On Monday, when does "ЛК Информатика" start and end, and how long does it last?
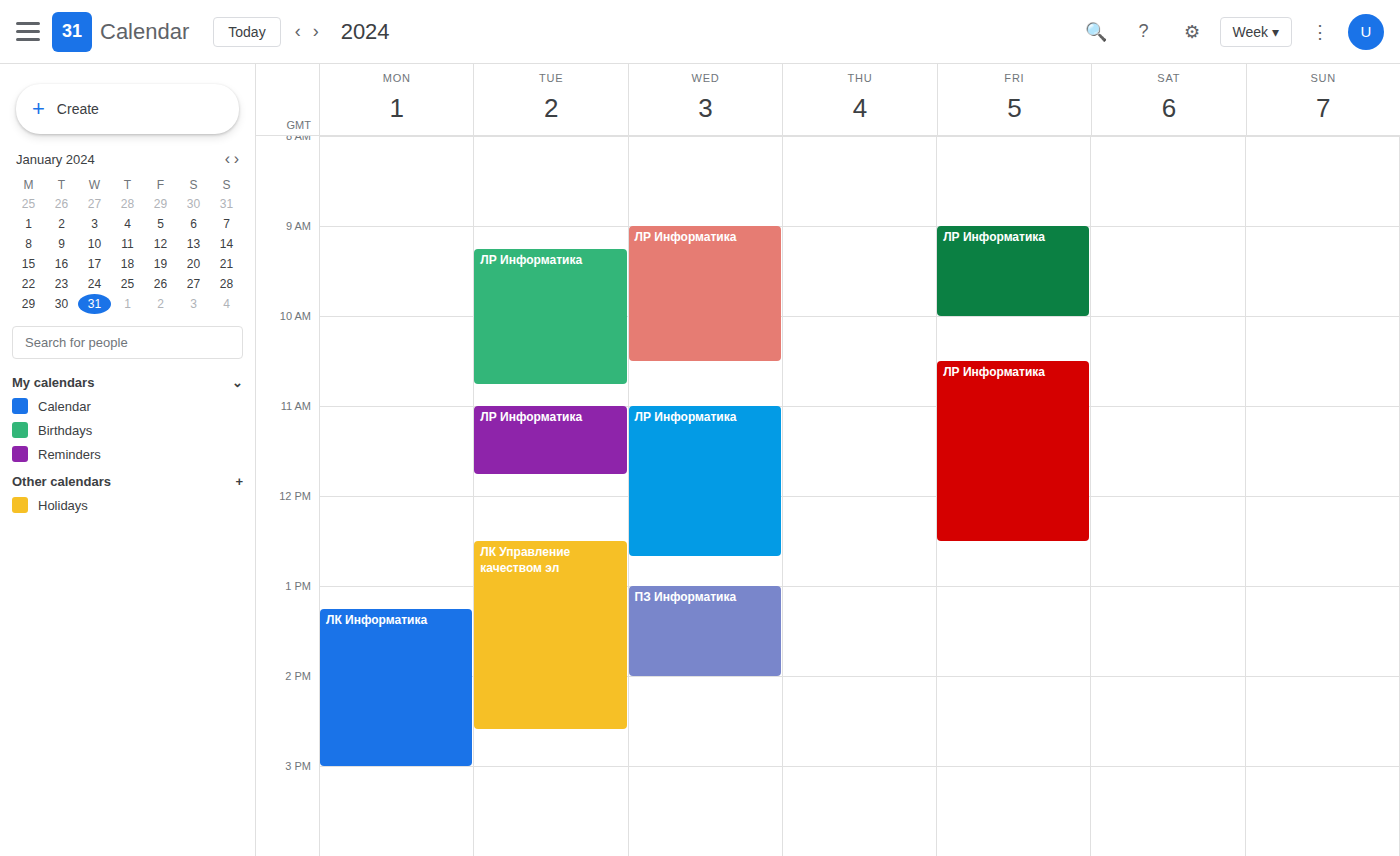
1:15 PM to 3:00 PM, 1 hour 45 minutes